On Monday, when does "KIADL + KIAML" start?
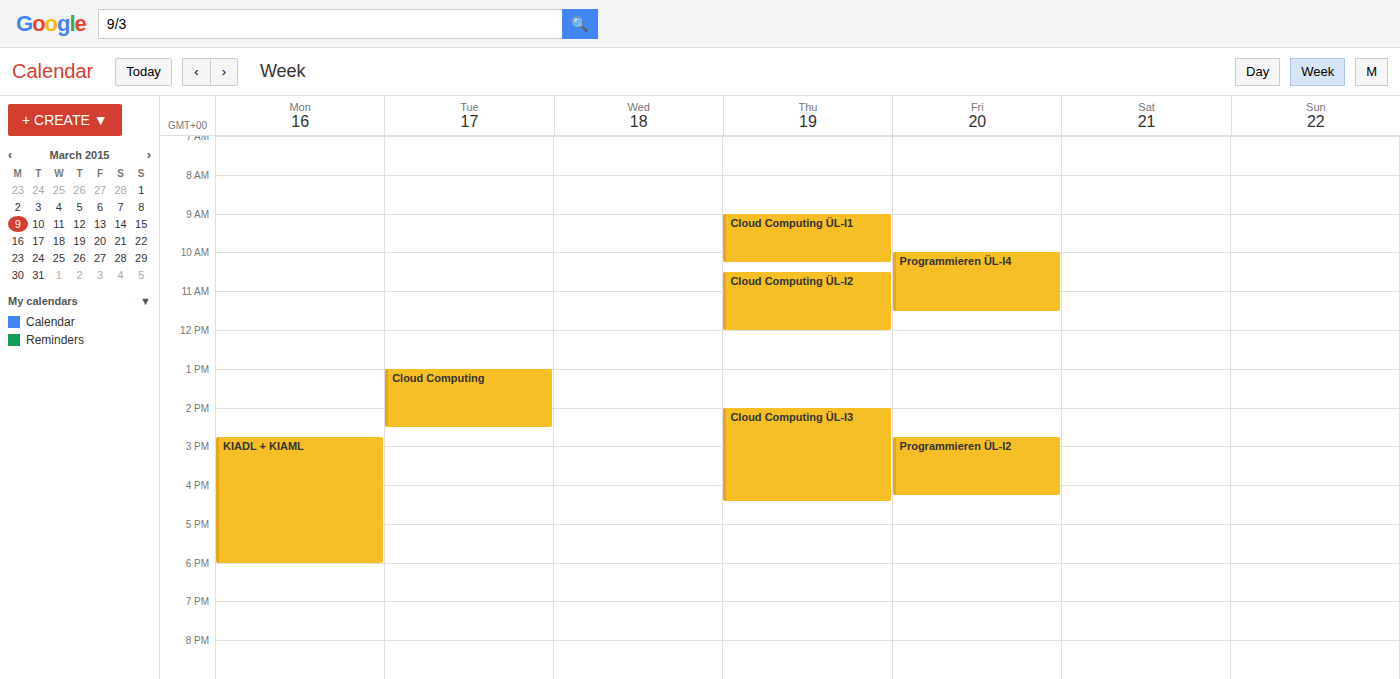
2:45 PM